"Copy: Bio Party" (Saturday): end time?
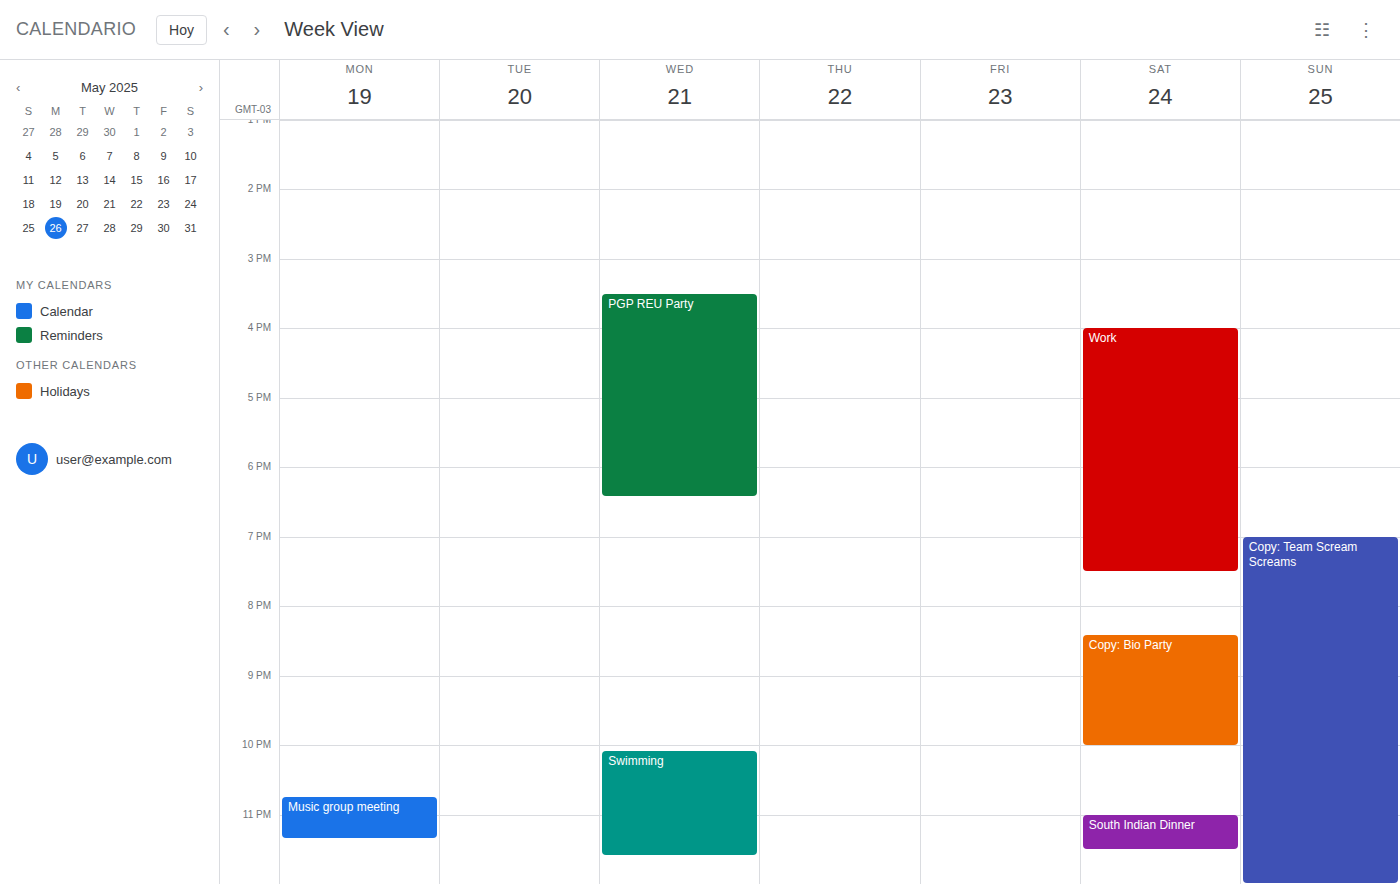
10:00 PM